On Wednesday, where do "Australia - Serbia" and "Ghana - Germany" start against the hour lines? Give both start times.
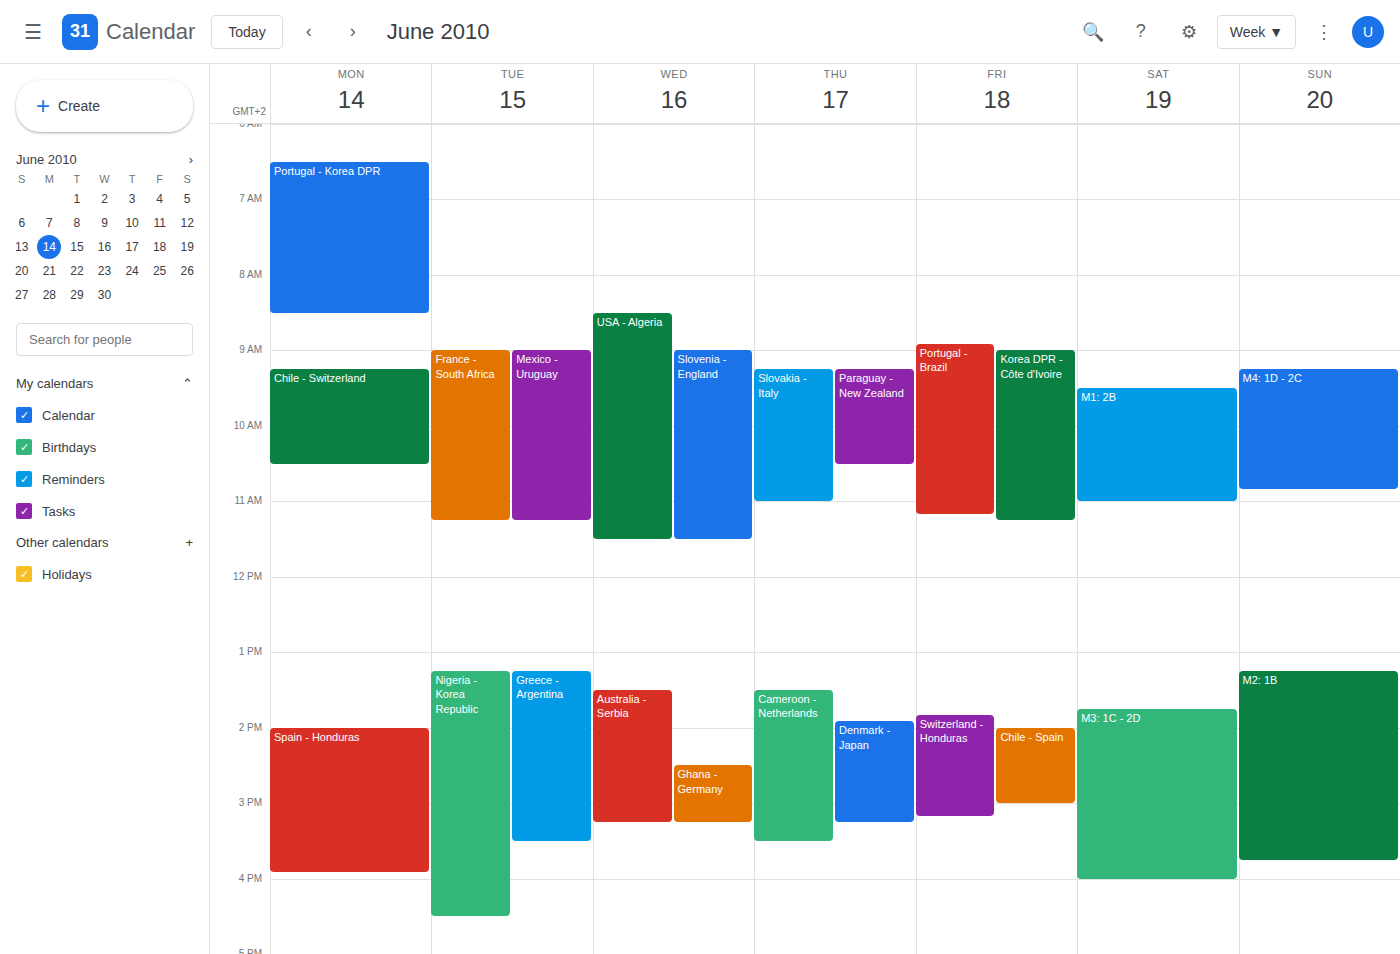
"Australia - Serbia": 1:30 PM, halfway between the 1 PM and 2 PM lines. "Ghana - Germany": 2:30 PM, halfway between the 2 PM and 3 PM lines.